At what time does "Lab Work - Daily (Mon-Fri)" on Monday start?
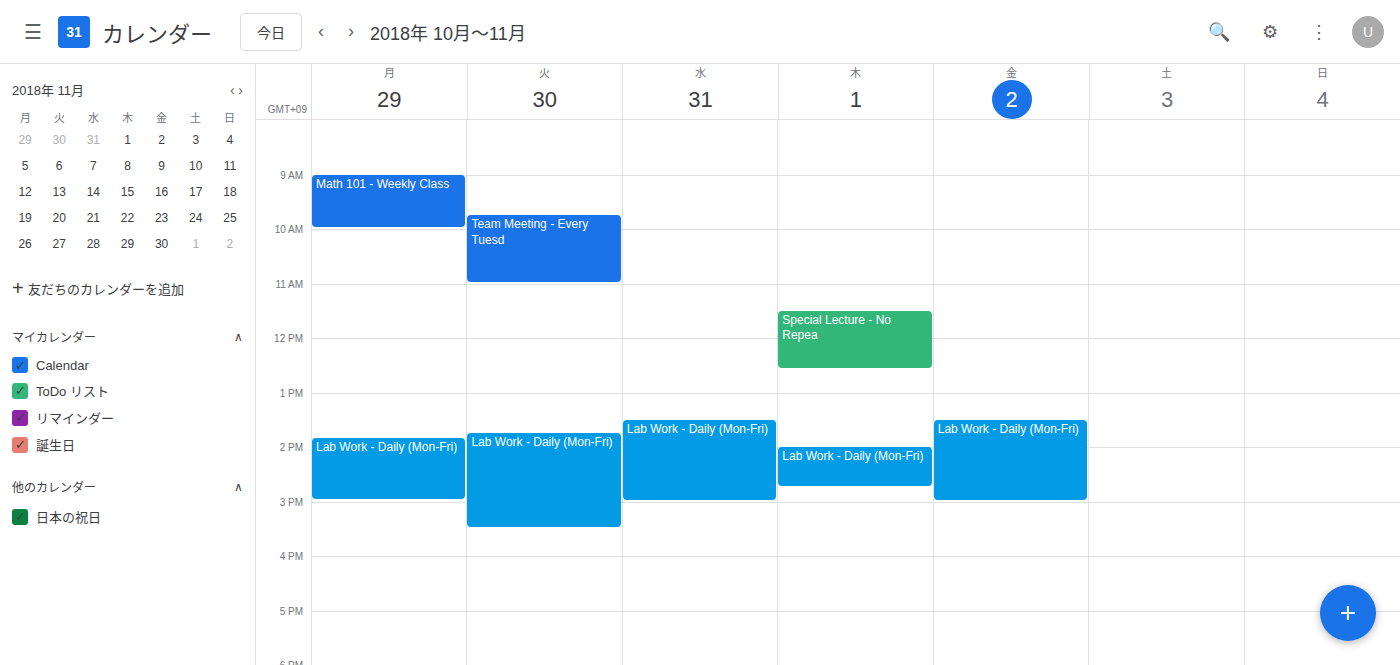
1:50 PM